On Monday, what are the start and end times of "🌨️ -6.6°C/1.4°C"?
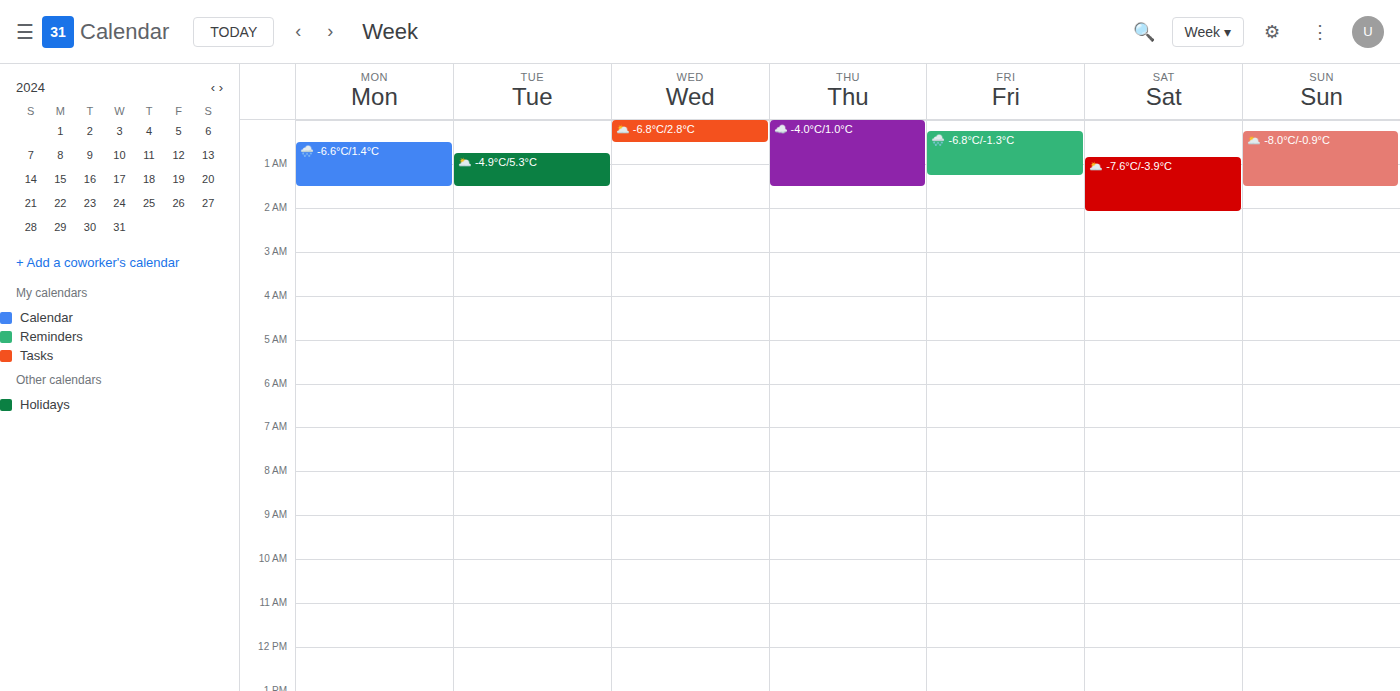
12:30 AM to 1:30 AM